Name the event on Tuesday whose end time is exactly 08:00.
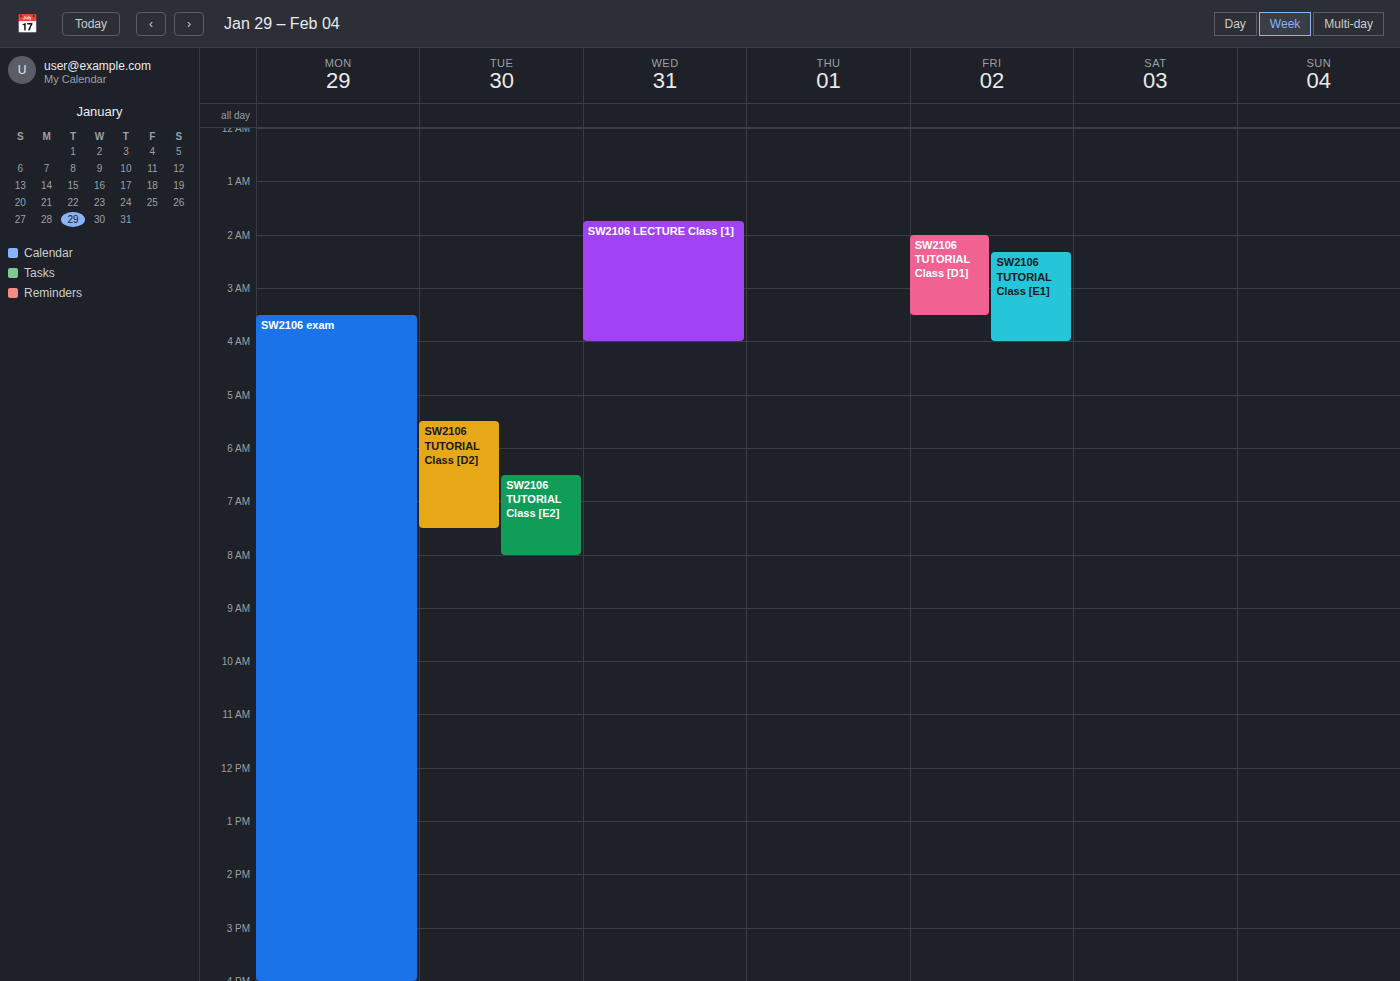
"SW2106 TUTORIAL Class [E2]"